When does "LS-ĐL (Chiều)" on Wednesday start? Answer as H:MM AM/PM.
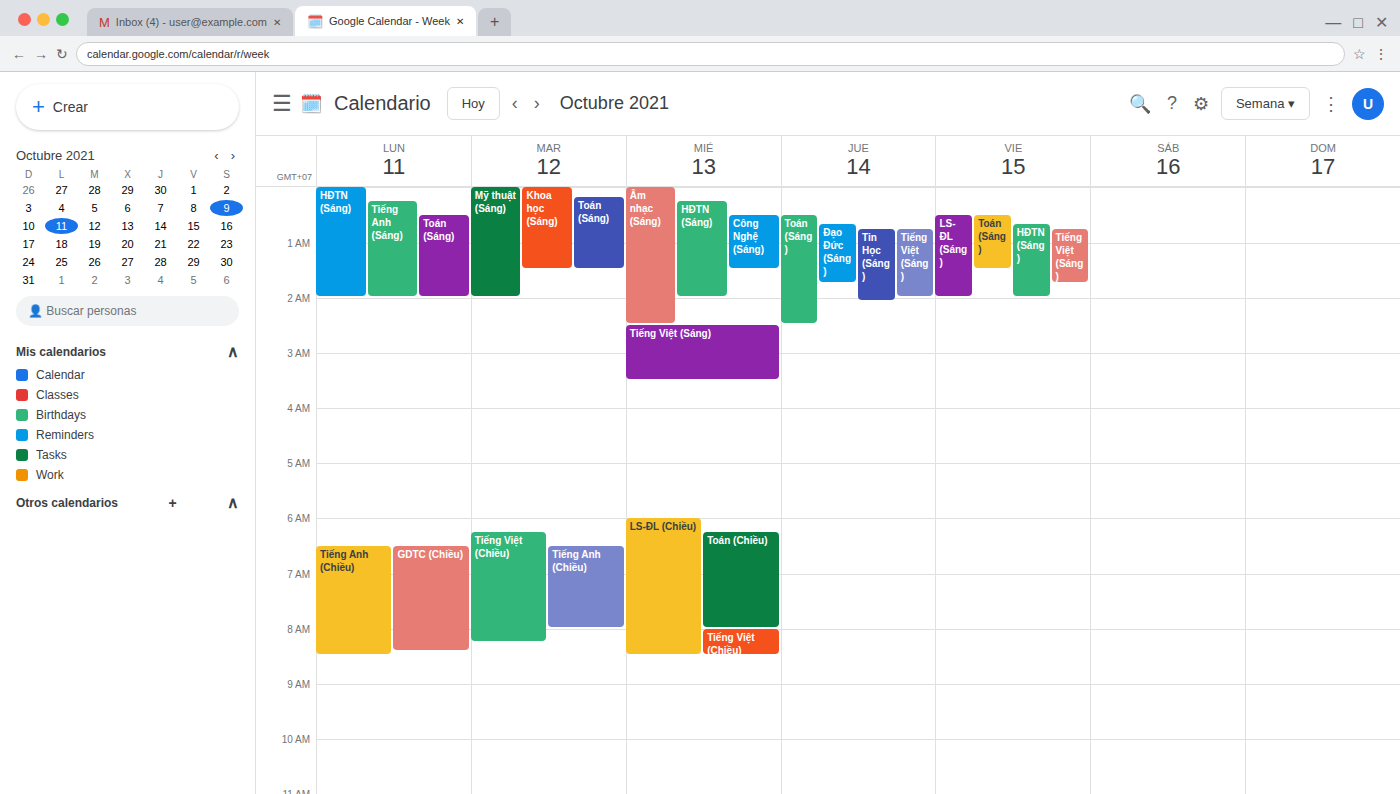
6:00 AM